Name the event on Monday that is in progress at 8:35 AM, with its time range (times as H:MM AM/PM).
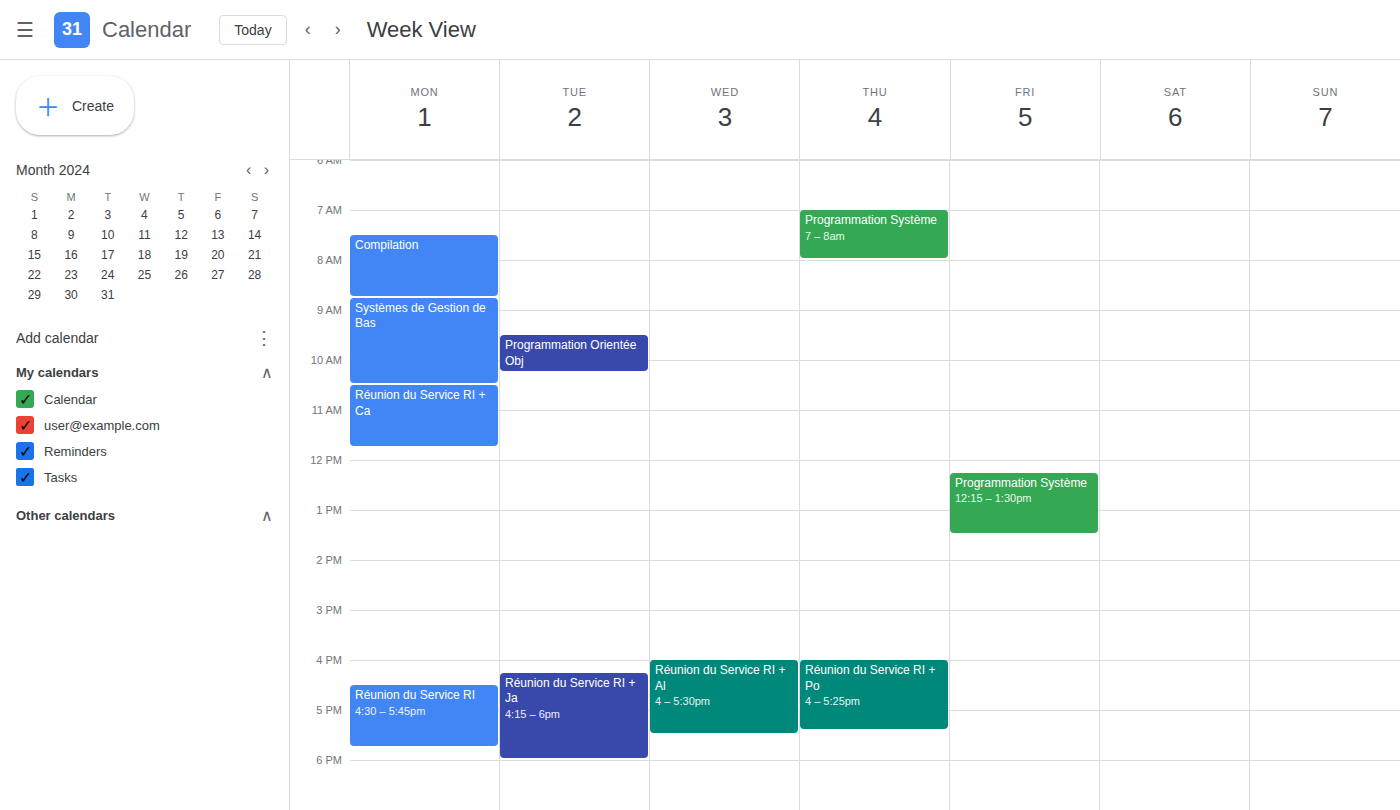
"Compilation", 7:30 AM to 8:45 AM